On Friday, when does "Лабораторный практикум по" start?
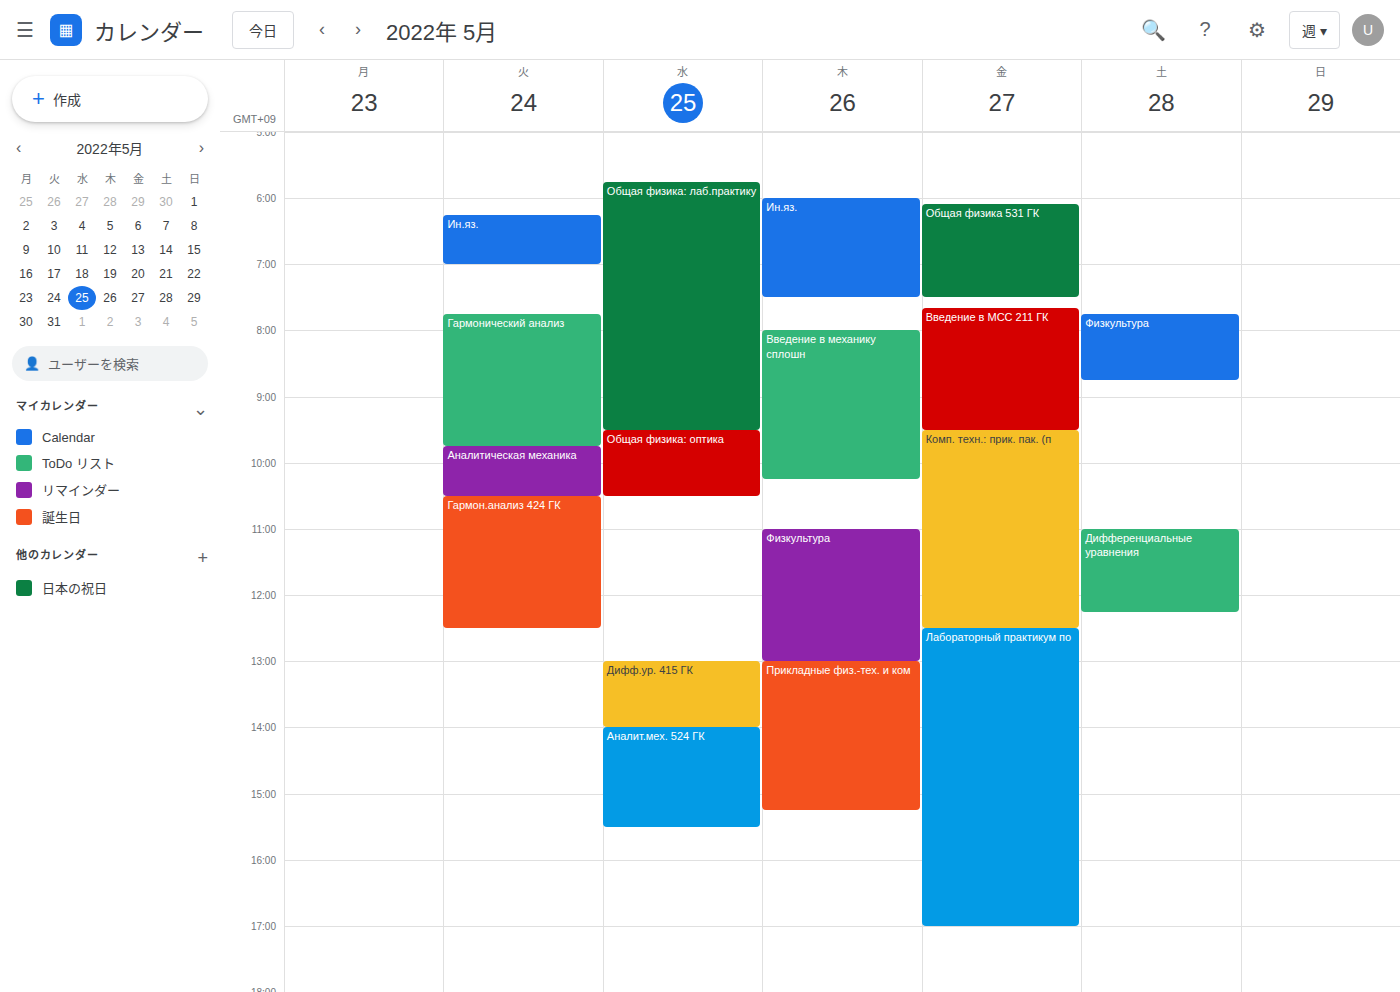
12:30 PM